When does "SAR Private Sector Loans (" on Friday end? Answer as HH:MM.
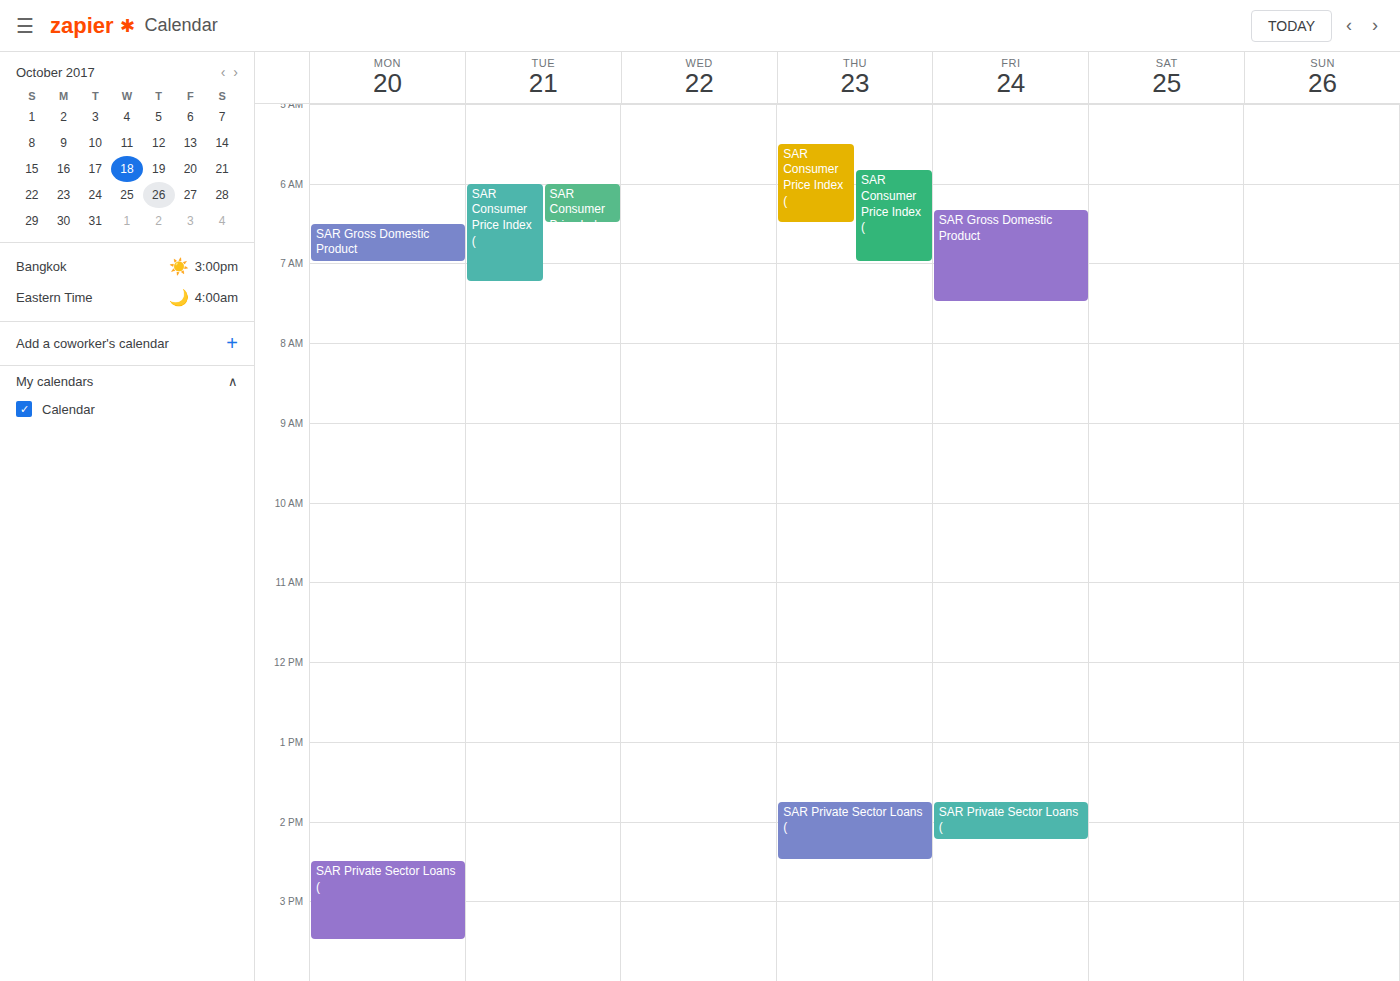
14:15